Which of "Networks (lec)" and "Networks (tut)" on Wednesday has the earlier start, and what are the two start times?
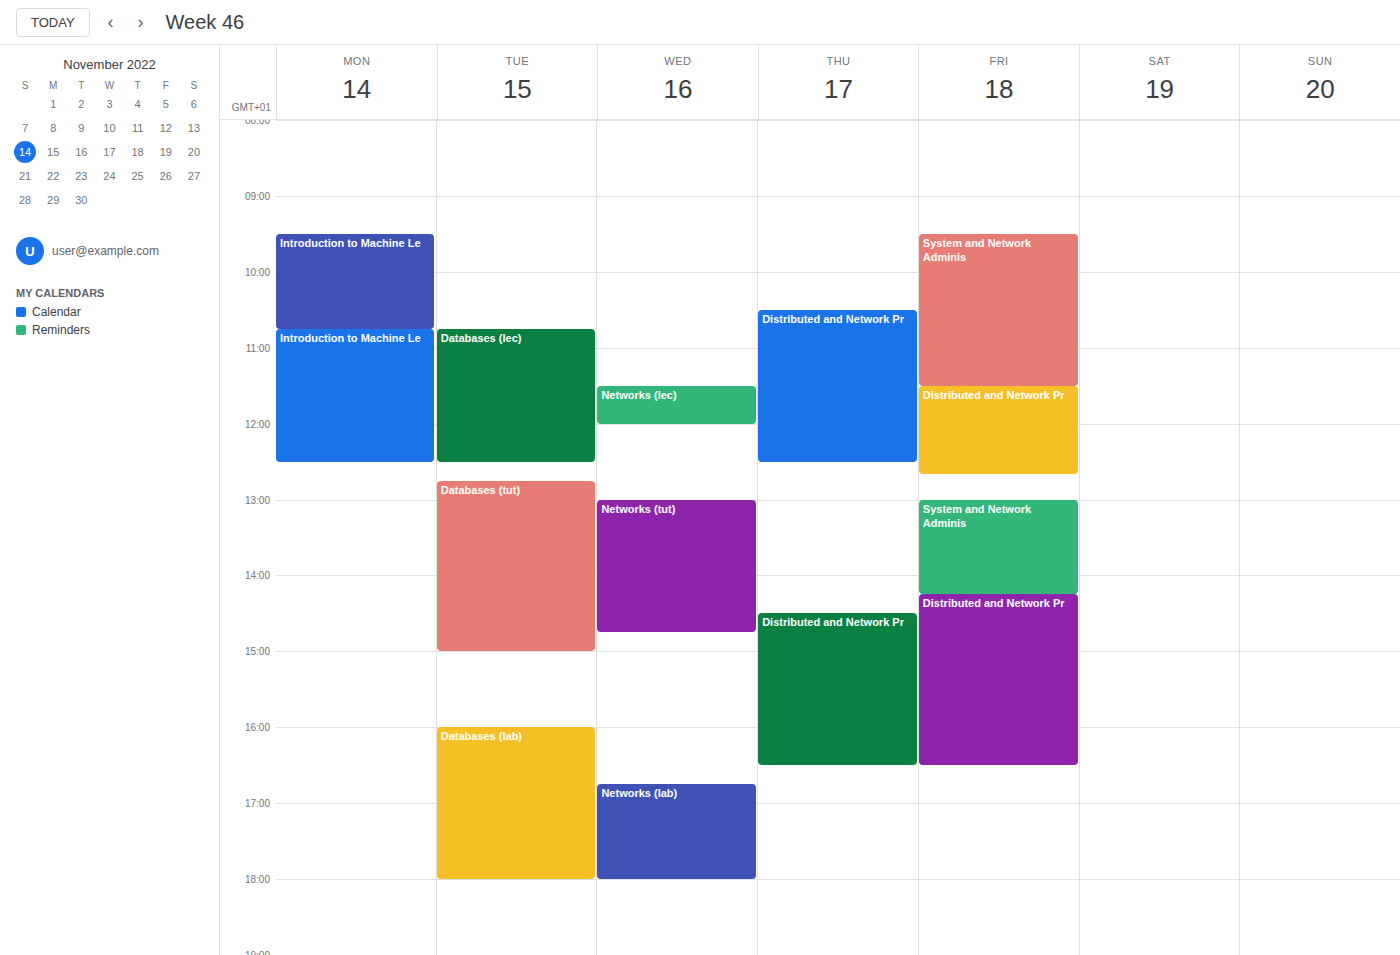
"Networks (lec)" 11:30 AM; "Networks (tut)" 1:00 PM.